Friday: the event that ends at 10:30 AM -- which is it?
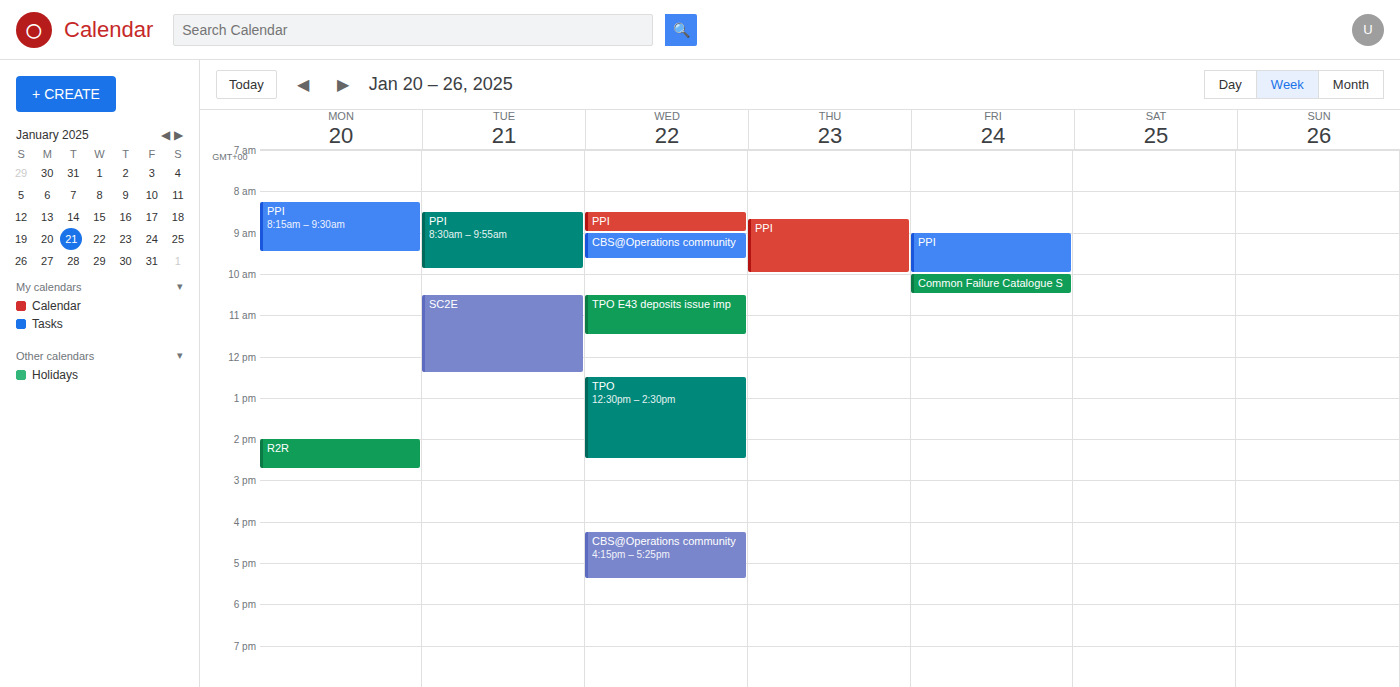
"Common Failure Catalogue S"